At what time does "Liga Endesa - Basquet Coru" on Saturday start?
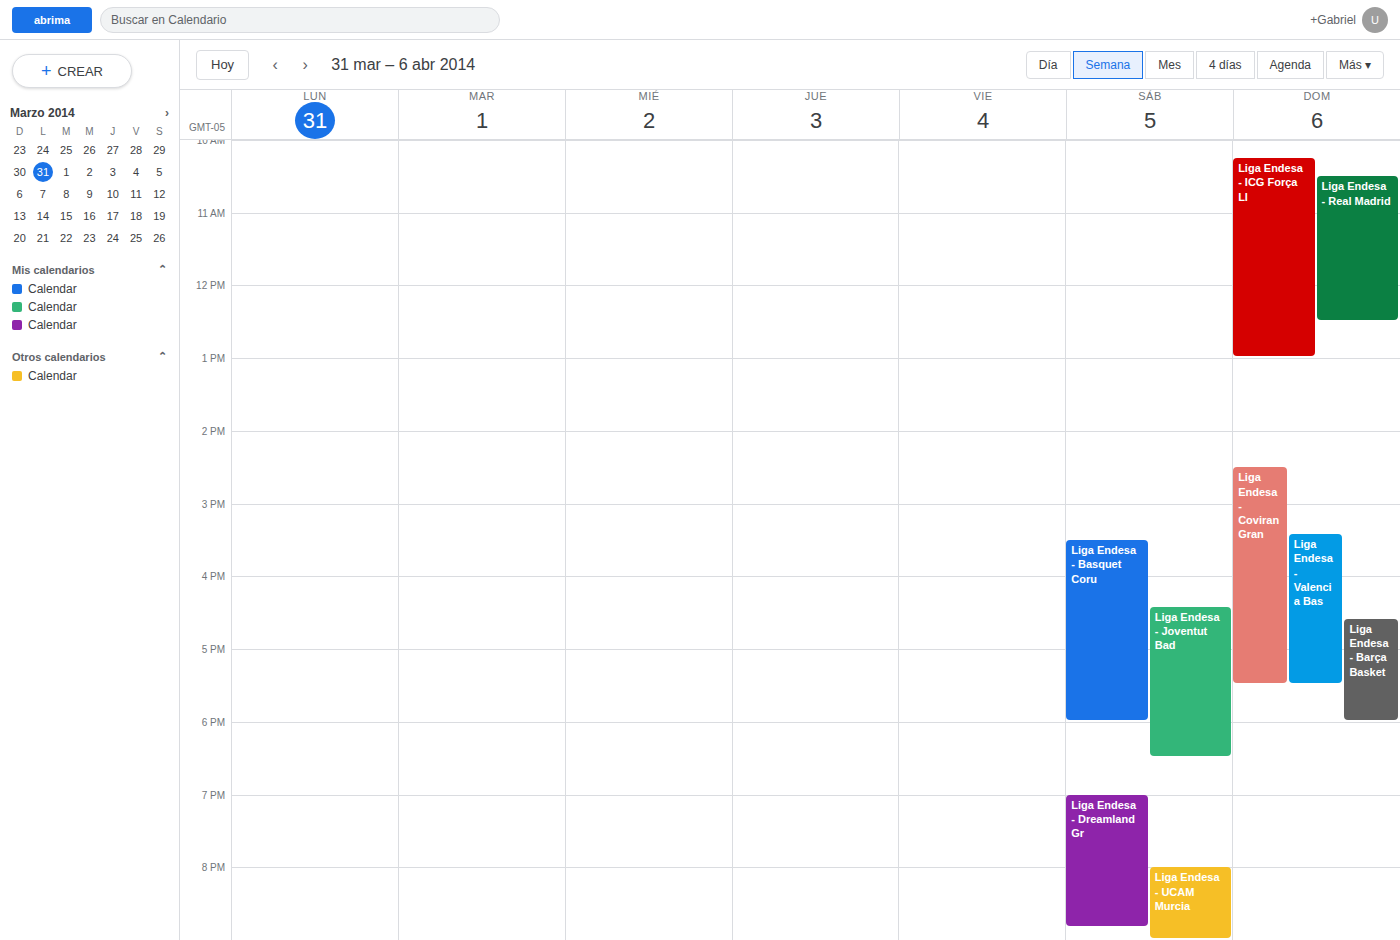
3:30 PM